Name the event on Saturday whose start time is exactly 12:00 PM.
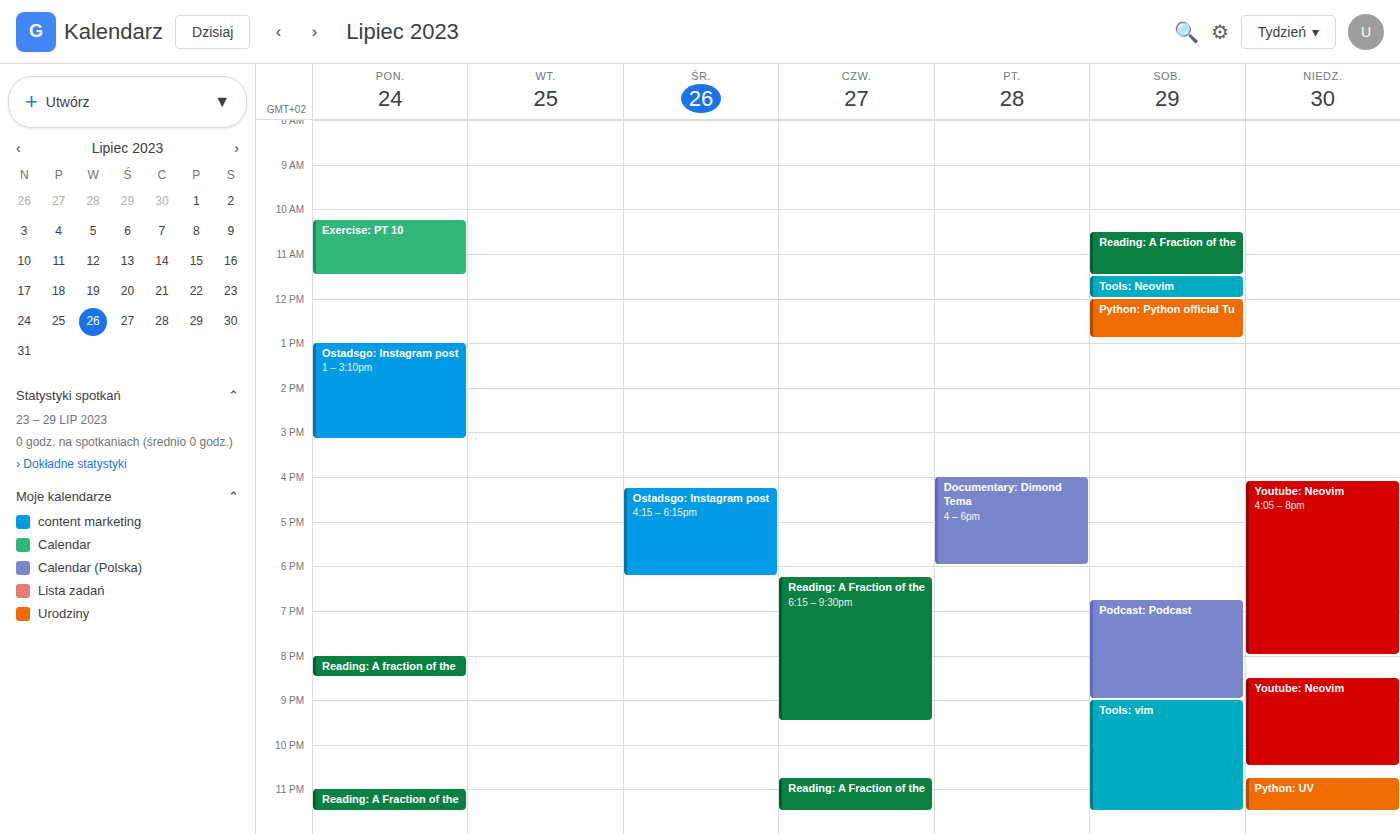
"Python: Python official Tu"